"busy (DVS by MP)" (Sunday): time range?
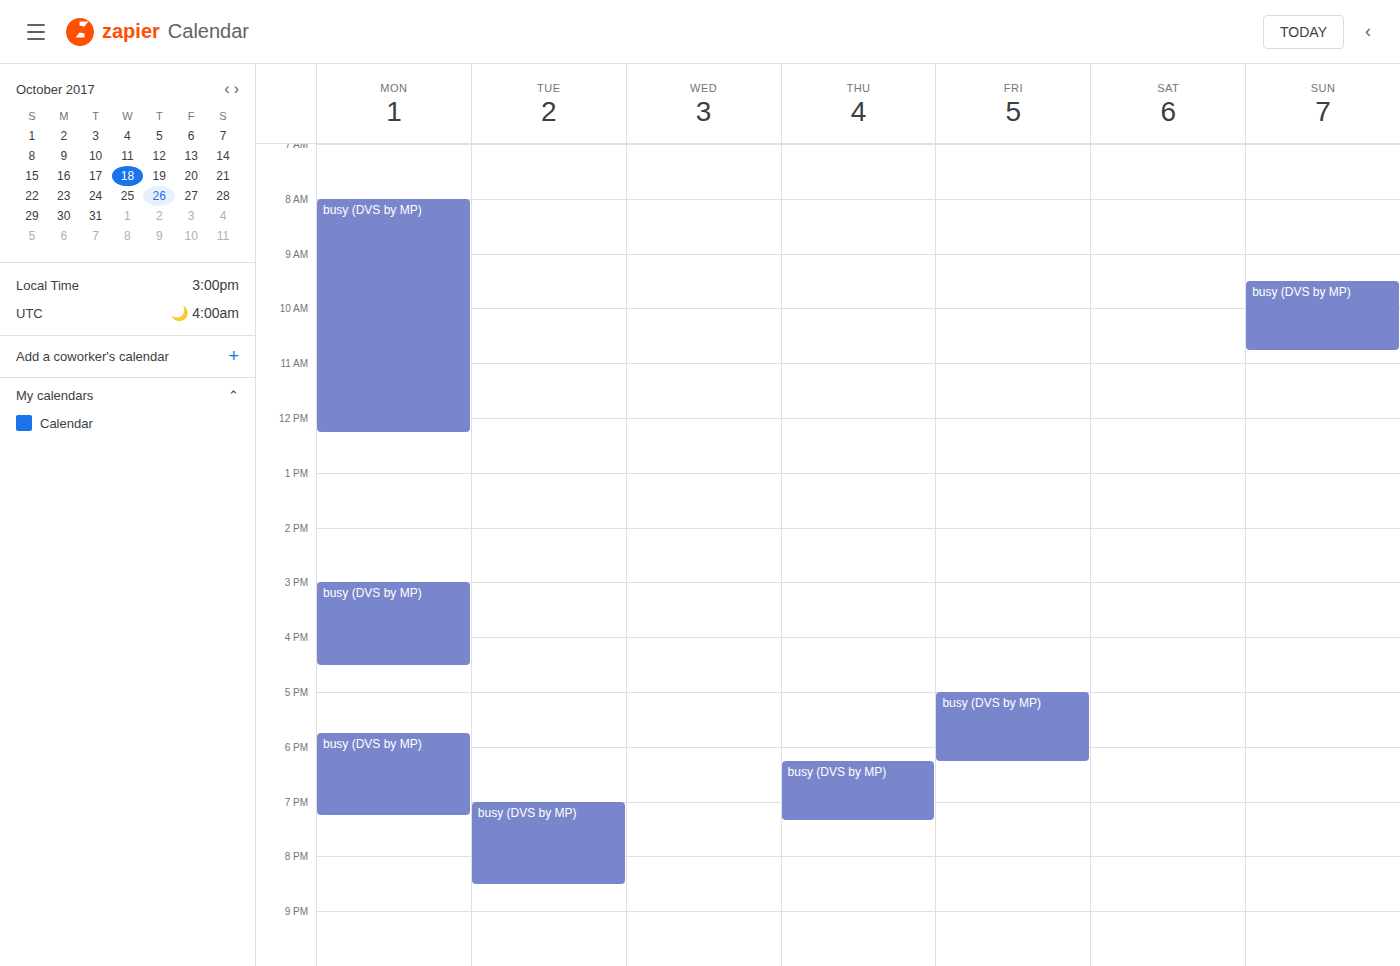
9:30 AM to 10:45 AM